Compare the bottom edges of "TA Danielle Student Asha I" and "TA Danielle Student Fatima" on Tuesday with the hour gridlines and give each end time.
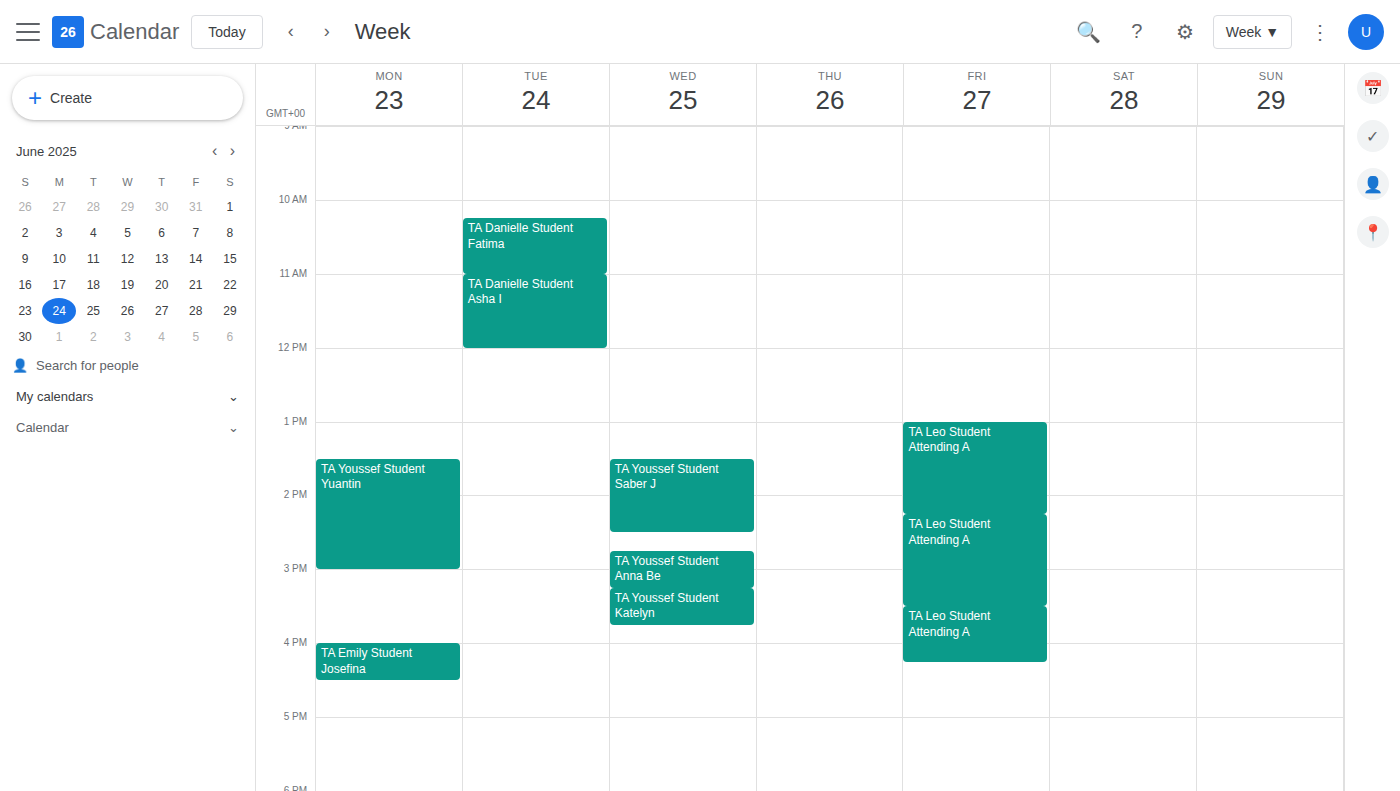
"TA Danielle Student Asha I": 12:00 PM, exactly on the 12 PM line. "TA Danielle Student Fatima": 11:00 AM, exactly on the 11 AM line.